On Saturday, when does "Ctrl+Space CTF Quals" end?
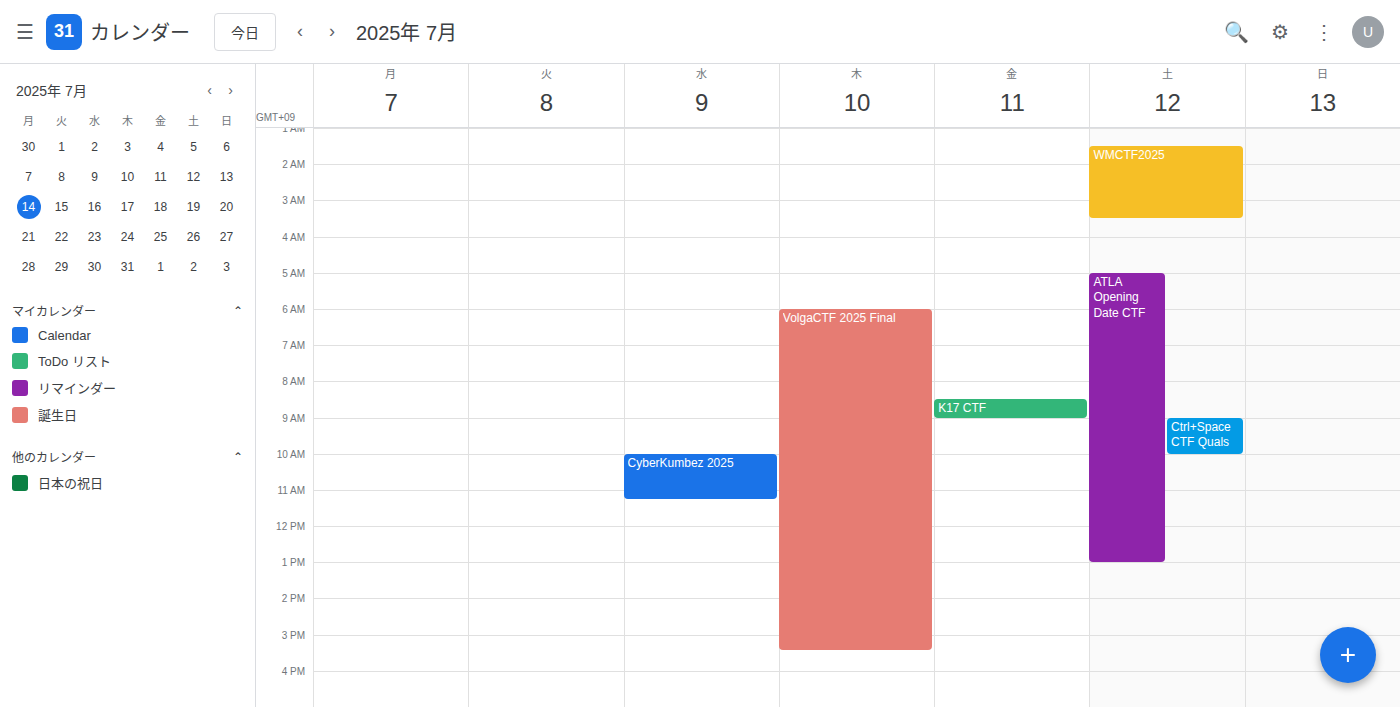
10:00 AM